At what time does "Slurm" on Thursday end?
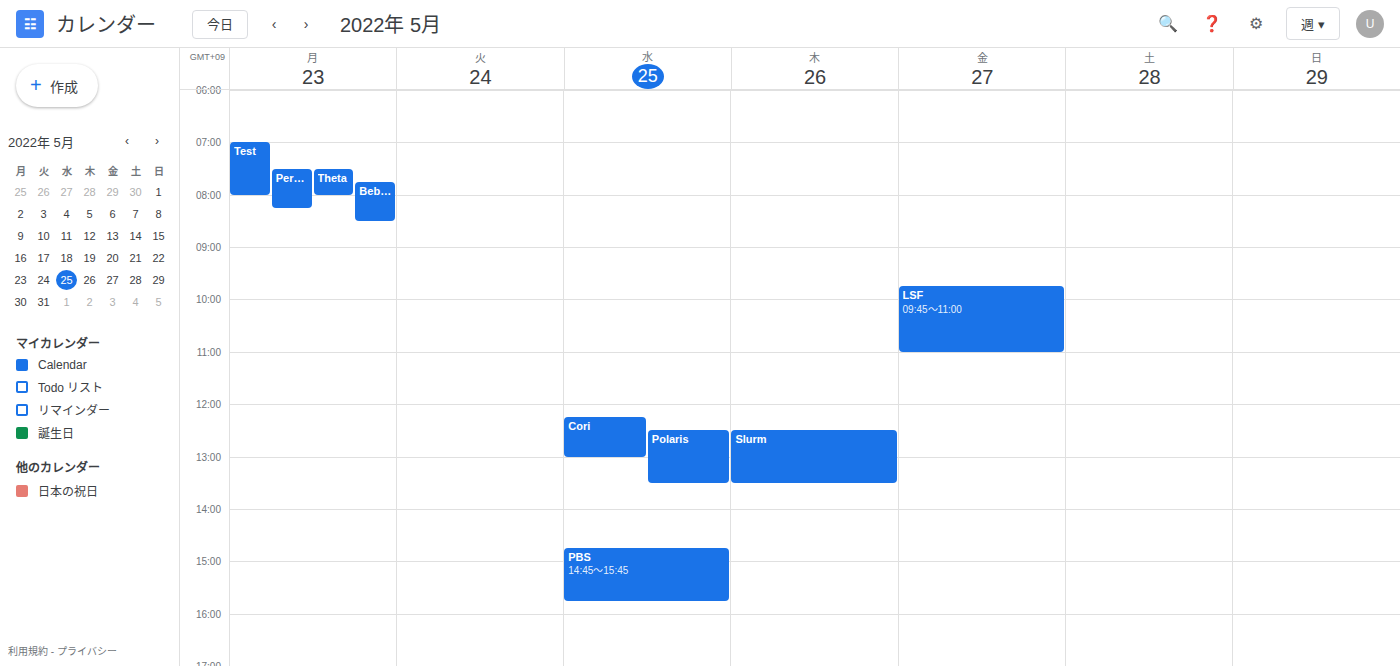
1:30 PM